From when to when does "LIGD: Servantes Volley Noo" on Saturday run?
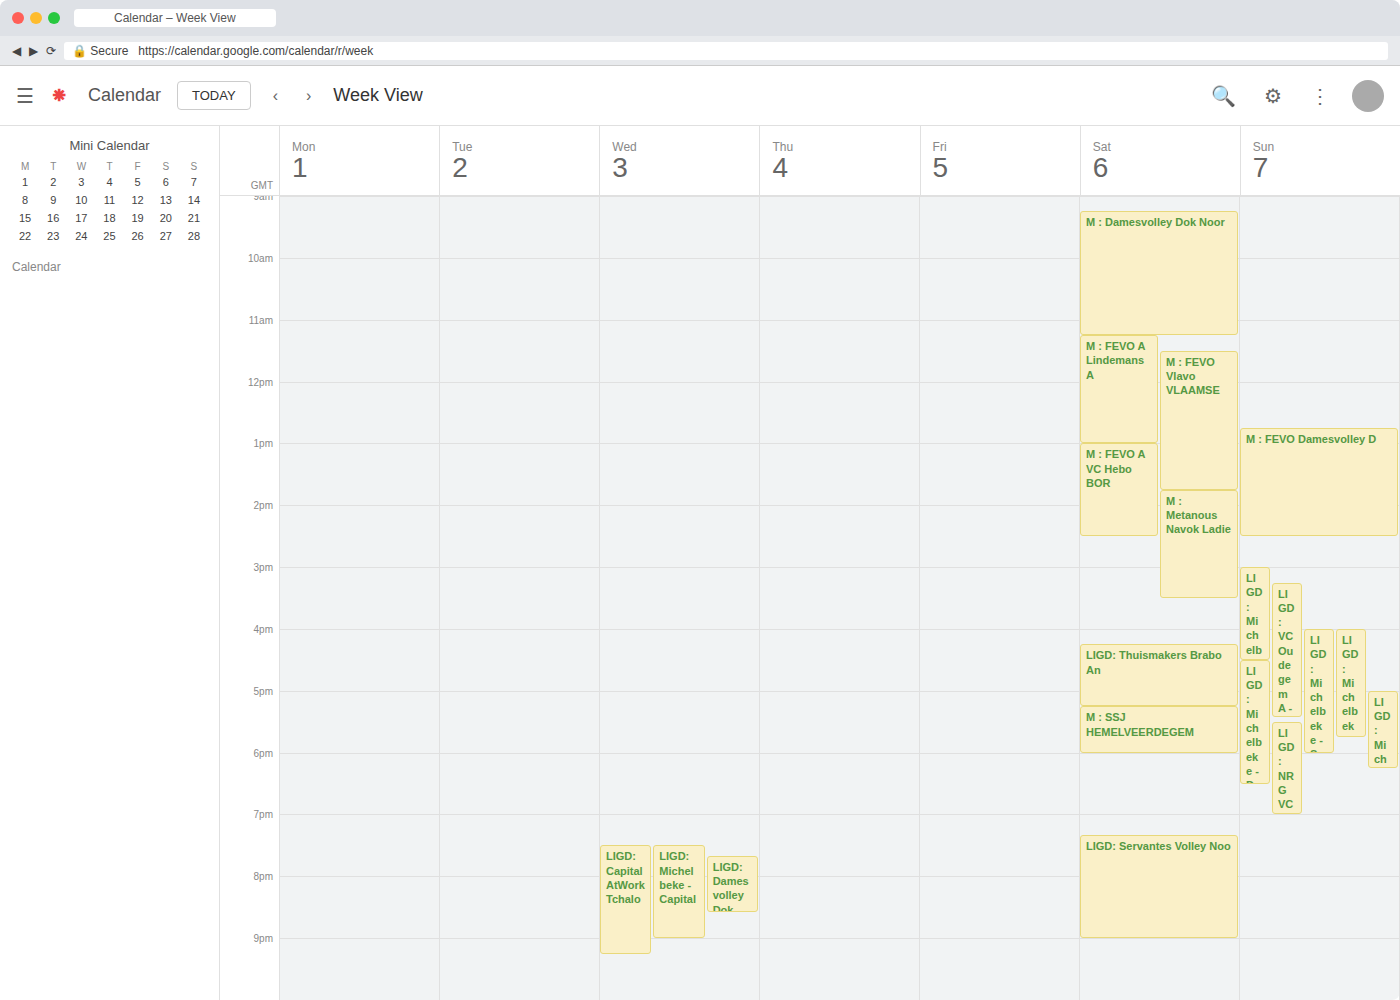
7:20 PM to 9:00 PM